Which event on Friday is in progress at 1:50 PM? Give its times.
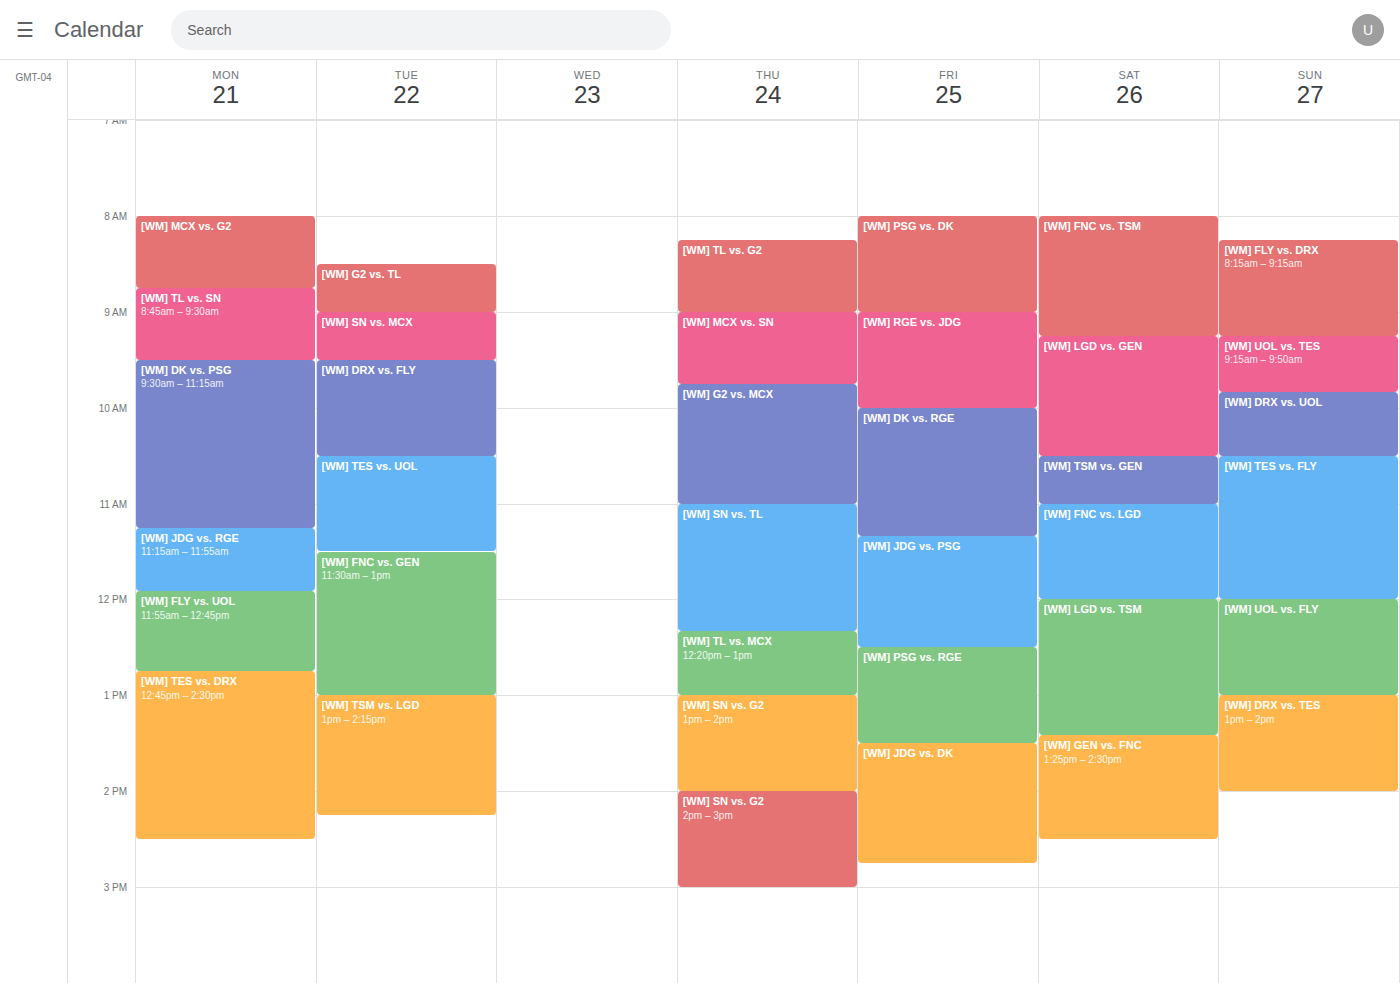
"[WM] JDG vs. DK", 1:30 PM to 2:45 PM